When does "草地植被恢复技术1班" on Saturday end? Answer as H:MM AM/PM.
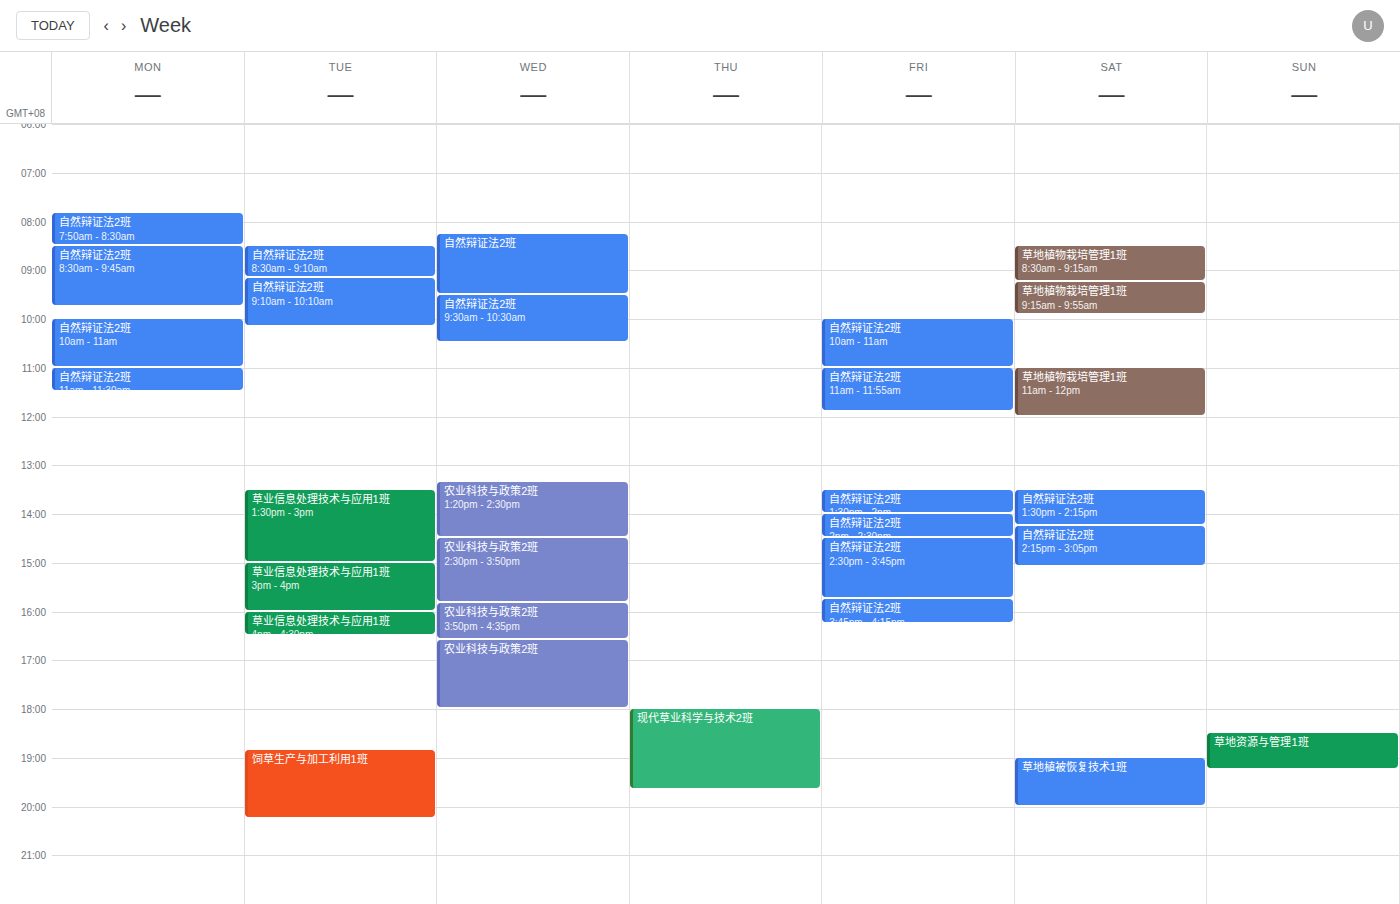
8:00 PM